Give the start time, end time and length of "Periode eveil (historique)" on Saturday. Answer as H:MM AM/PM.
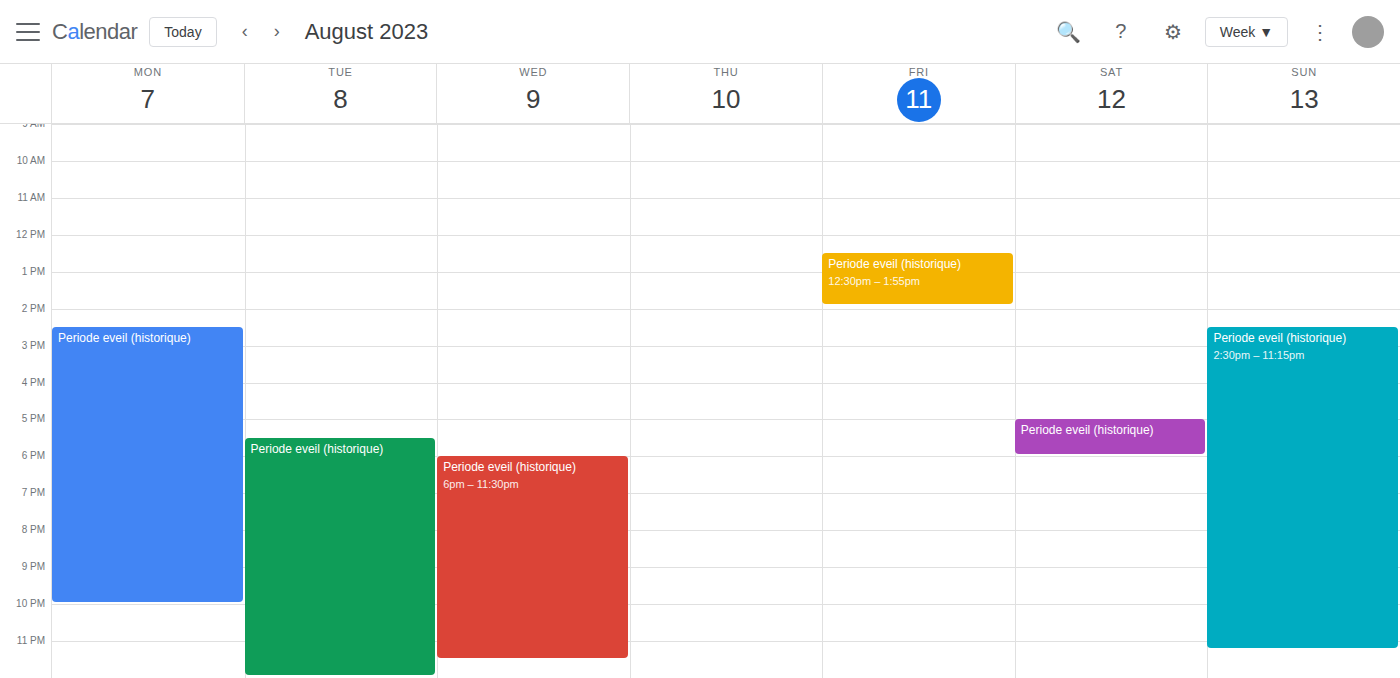
5:00 PM to 6:00 PM, 1 hour